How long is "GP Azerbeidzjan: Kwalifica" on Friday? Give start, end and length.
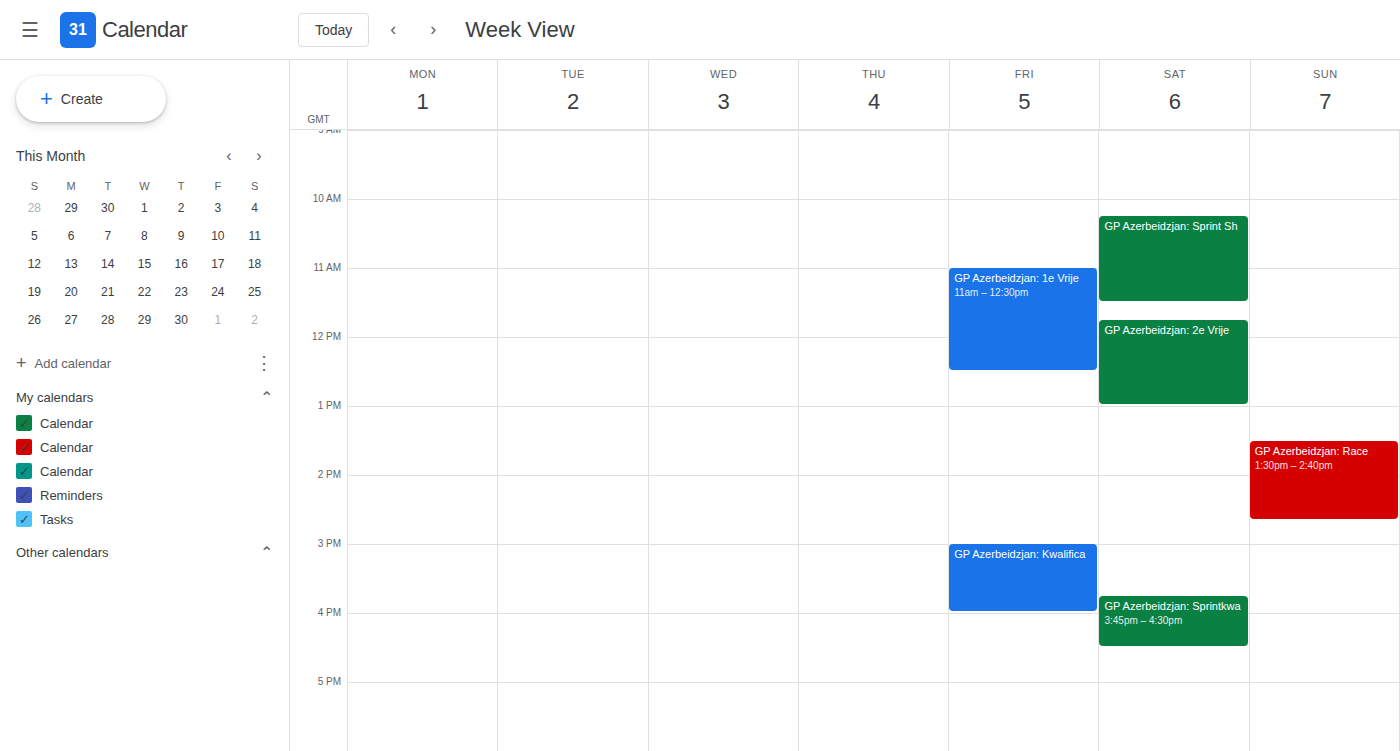
3:00 PM to 4:00 PM, 1 hour